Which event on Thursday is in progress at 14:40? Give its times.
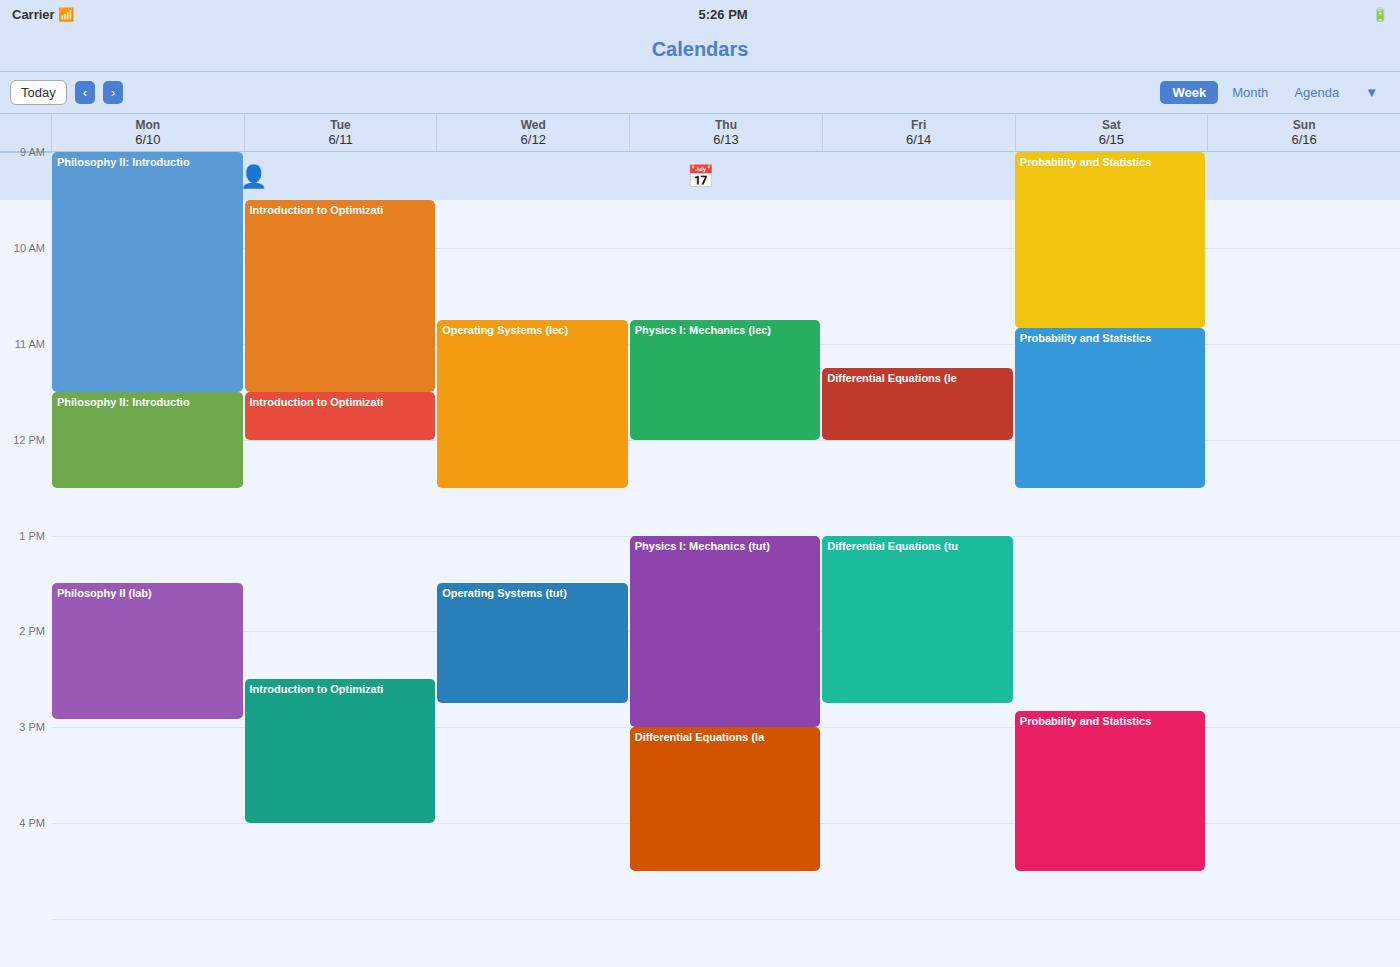
"Physics I: Mechanics (tut)", 13:00 to 15:00